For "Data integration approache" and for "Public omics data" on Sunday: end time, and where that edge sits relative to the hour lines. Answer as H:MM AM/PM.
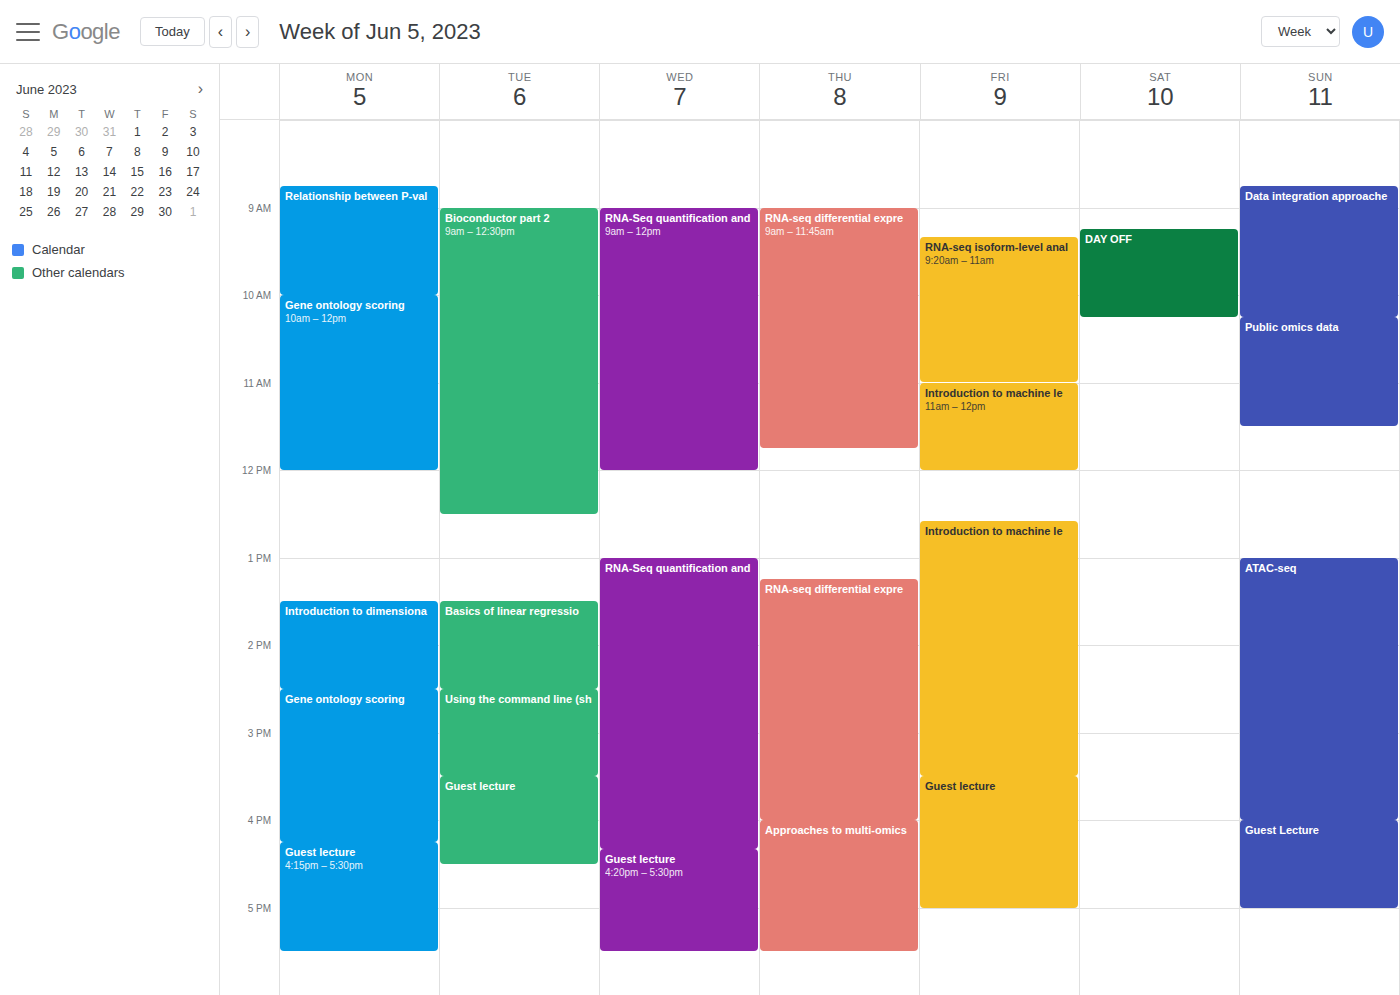
"Data integration approache": 10:15 AM, neither: a quarter of the way from the 10 AM line to the 11 AM line. "Public omics data": 11:30 AM, halfway between the 11 AM and 12 PM lines.